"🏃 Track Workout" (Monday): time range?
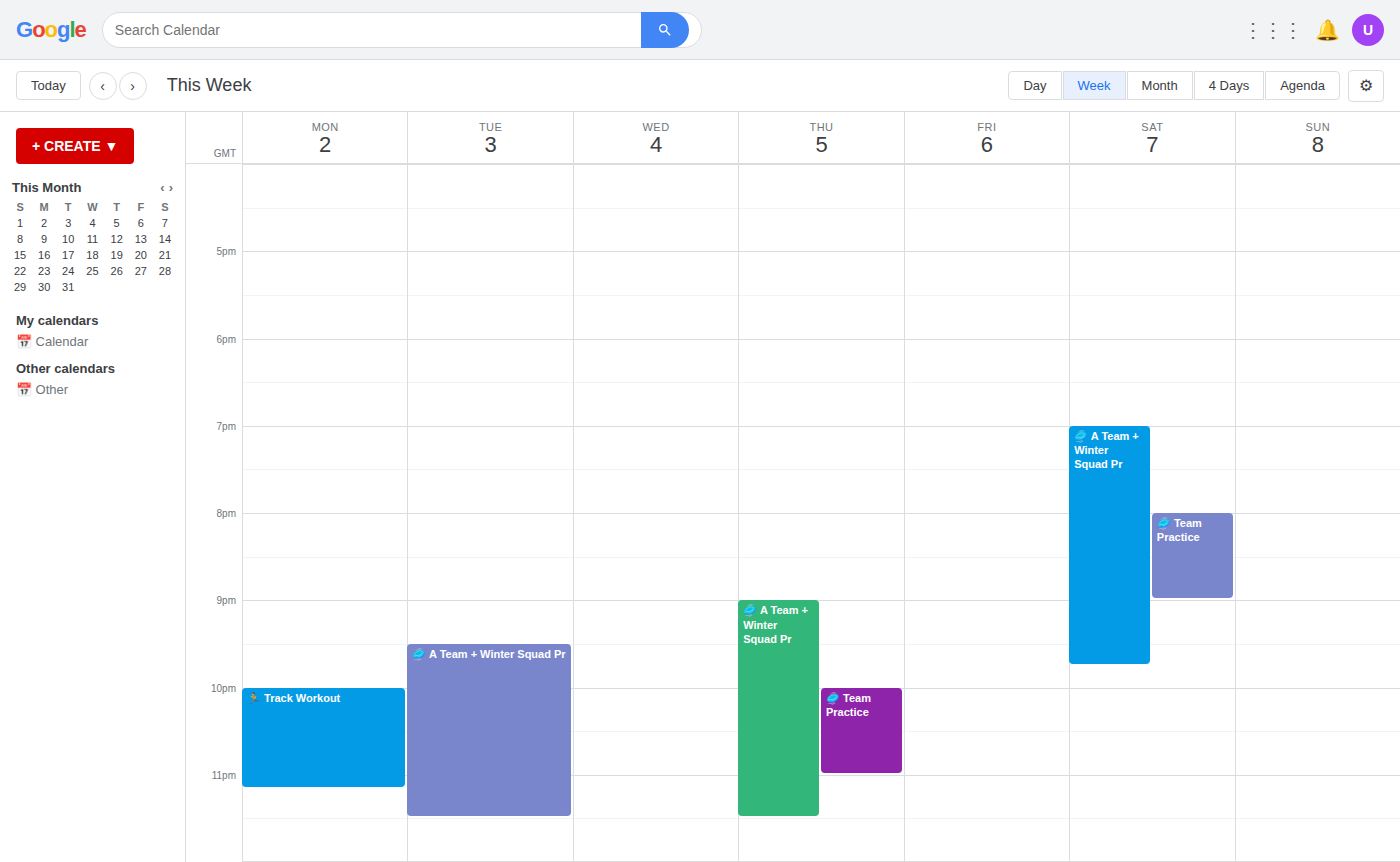
22:00 to 23:10